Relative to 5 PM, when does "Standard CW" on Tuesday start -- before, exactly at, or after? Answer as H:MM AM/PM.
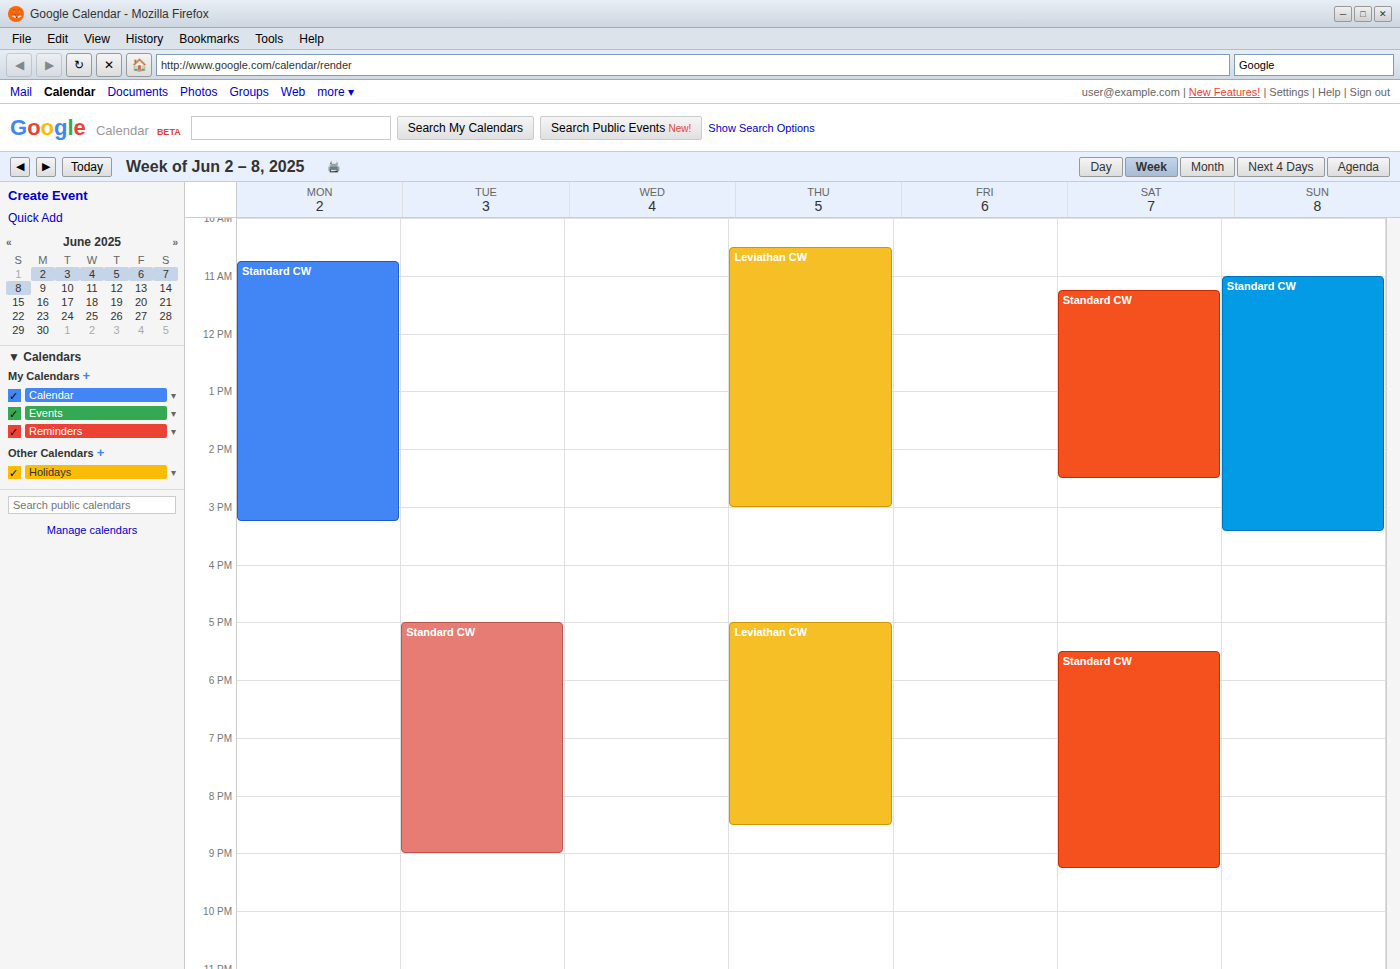
5:00 PM -- exactly at 5 PM, on the 5 PM line.